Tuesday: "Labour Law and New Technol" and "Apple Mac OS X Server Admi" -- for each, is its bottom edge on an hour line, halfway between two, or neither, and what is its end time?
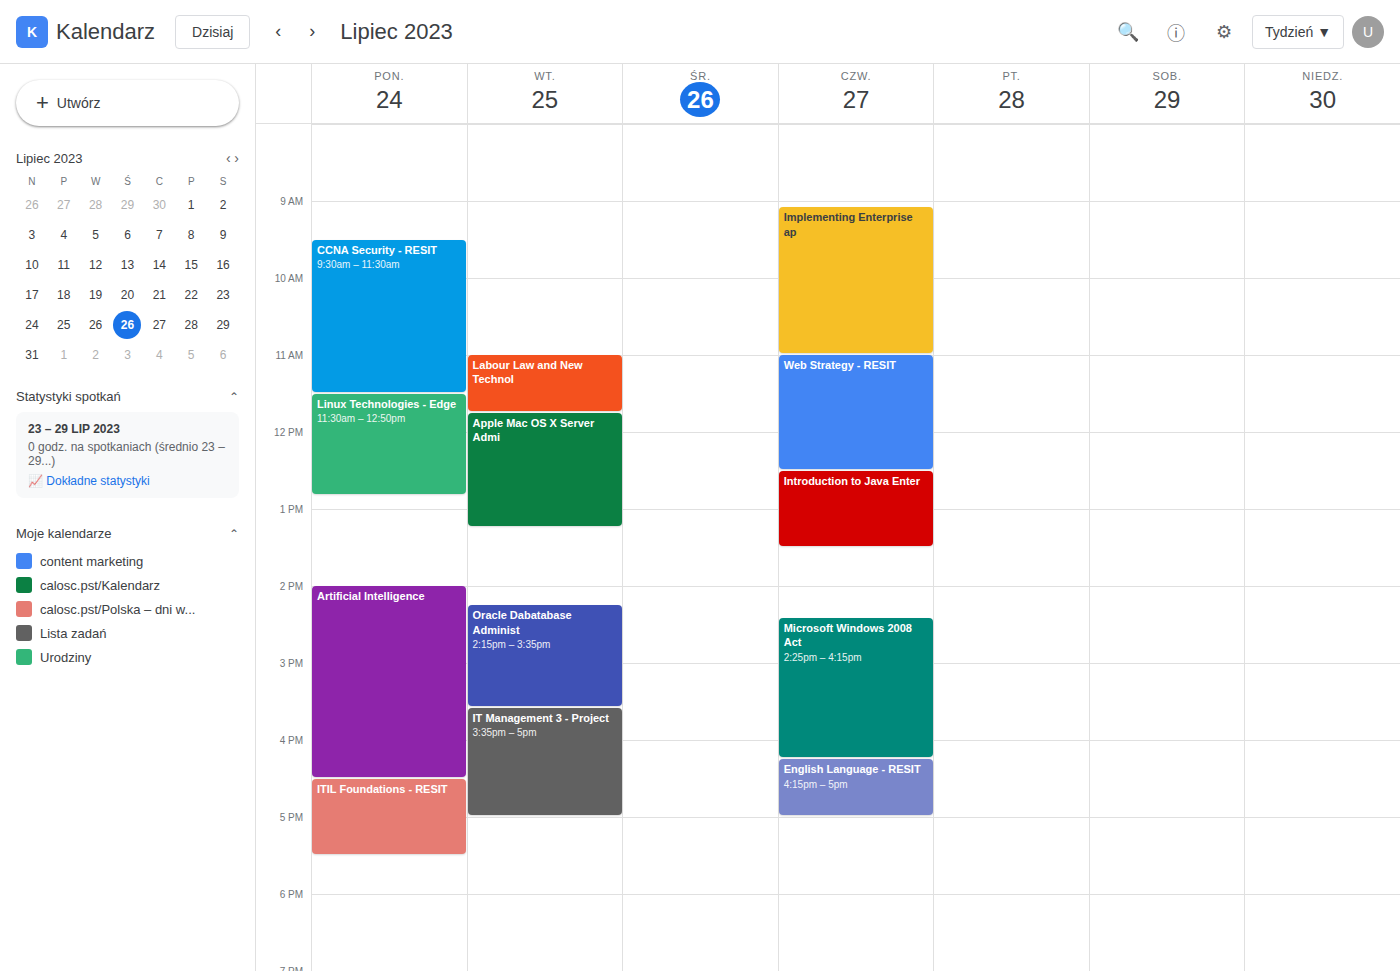
"Labour Law and New Technol": 11:45 AM, neither: three quarters of the way from the 11 AM line to the 12 PM line. "Apple Mac OS X Server Admi": 1:15 PM, neither: a quarter of the way from the 1 PM line to the 2 PM line.